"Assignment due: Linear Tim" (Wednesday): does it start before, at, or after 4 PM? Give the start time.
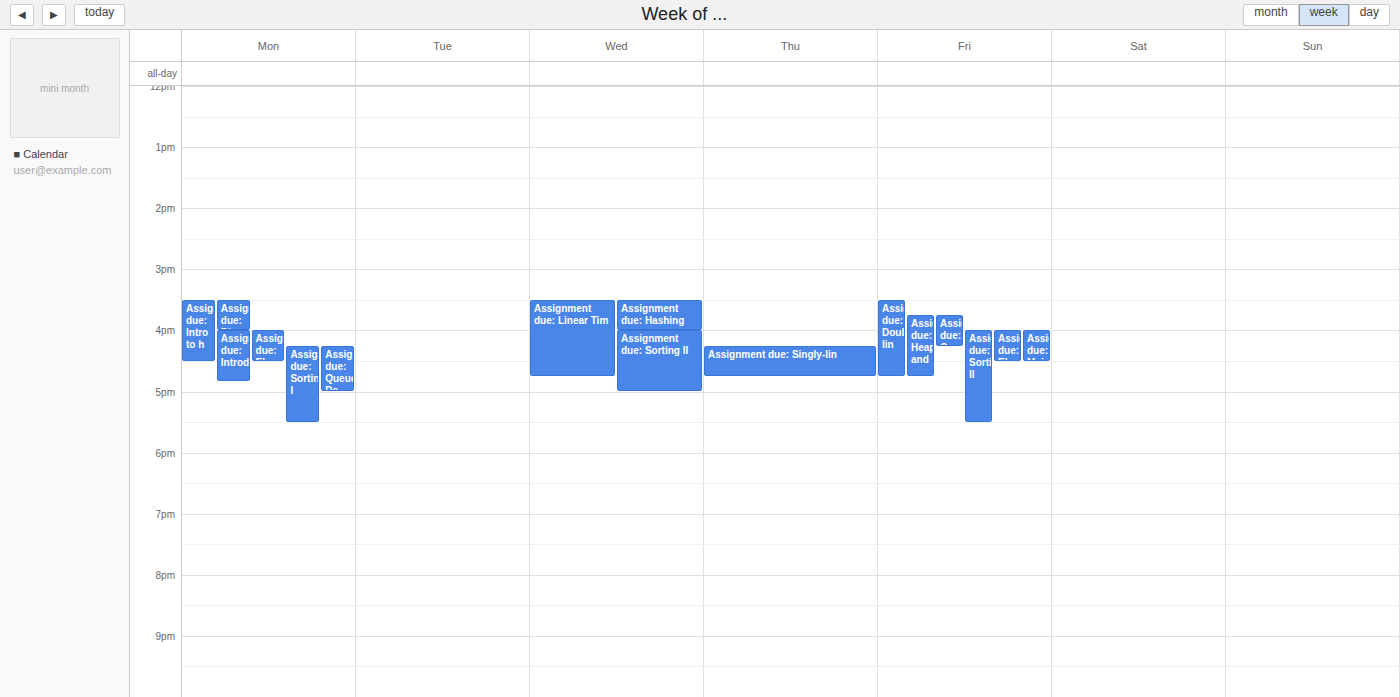
3:30 PM -- before 4 PM, 30 minutes above the 4 PM line.